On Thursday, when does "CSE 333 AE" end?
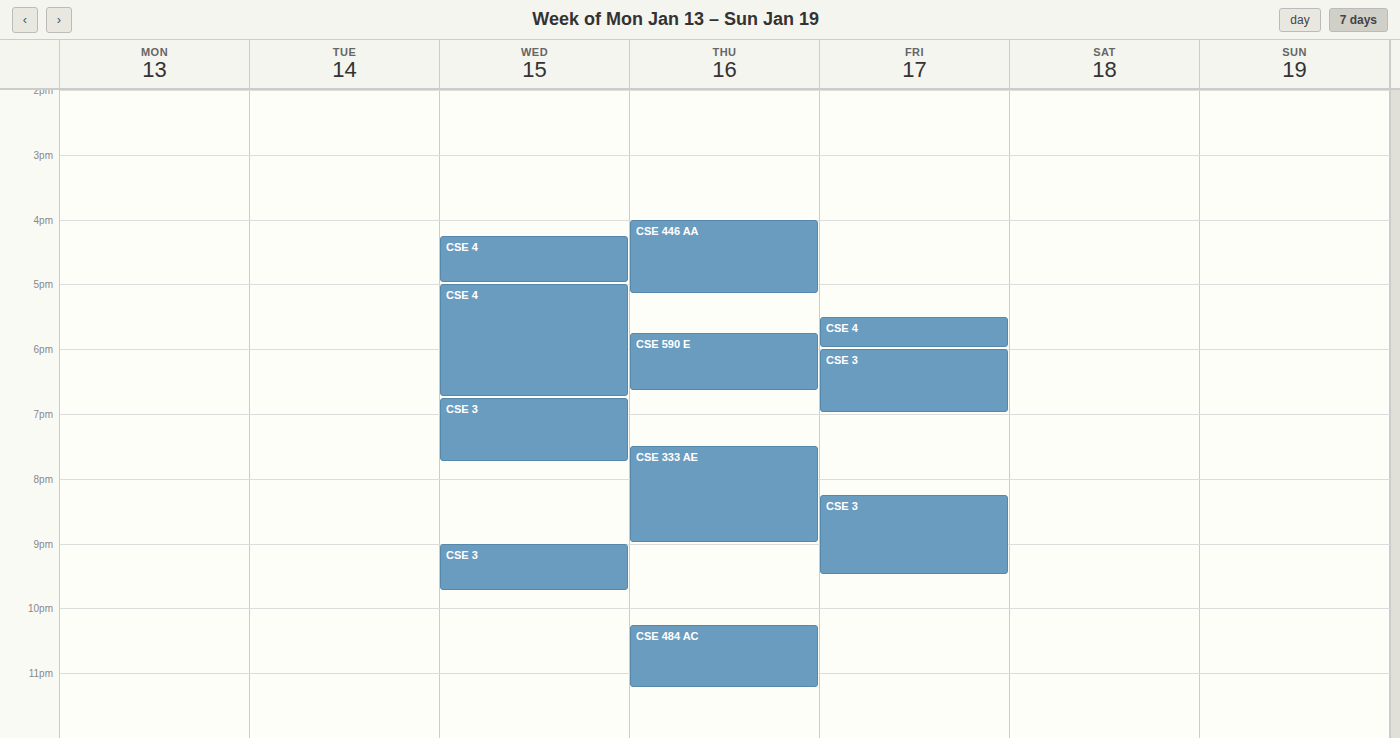
9:00 PM